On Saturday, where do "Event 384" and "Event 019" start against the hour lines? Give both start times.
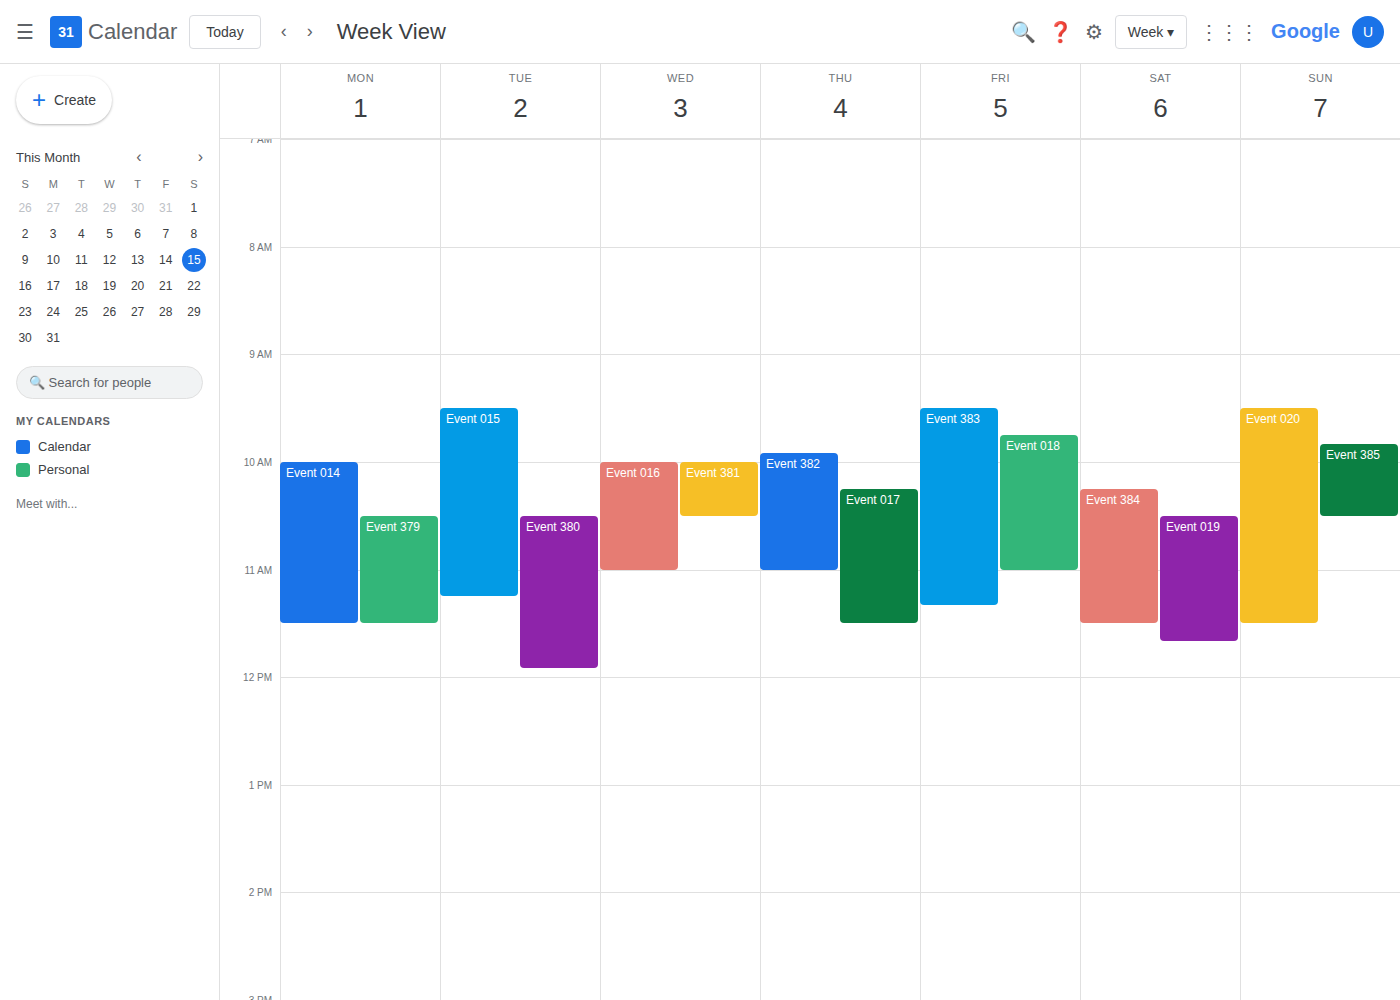
"Event 384": 10:15 AM, neither: a quarter of the way from the 10 AM line to the 11 AM line. "Event 019": 10:30 AM, halfway between the 10 AM and 11 AM lines.